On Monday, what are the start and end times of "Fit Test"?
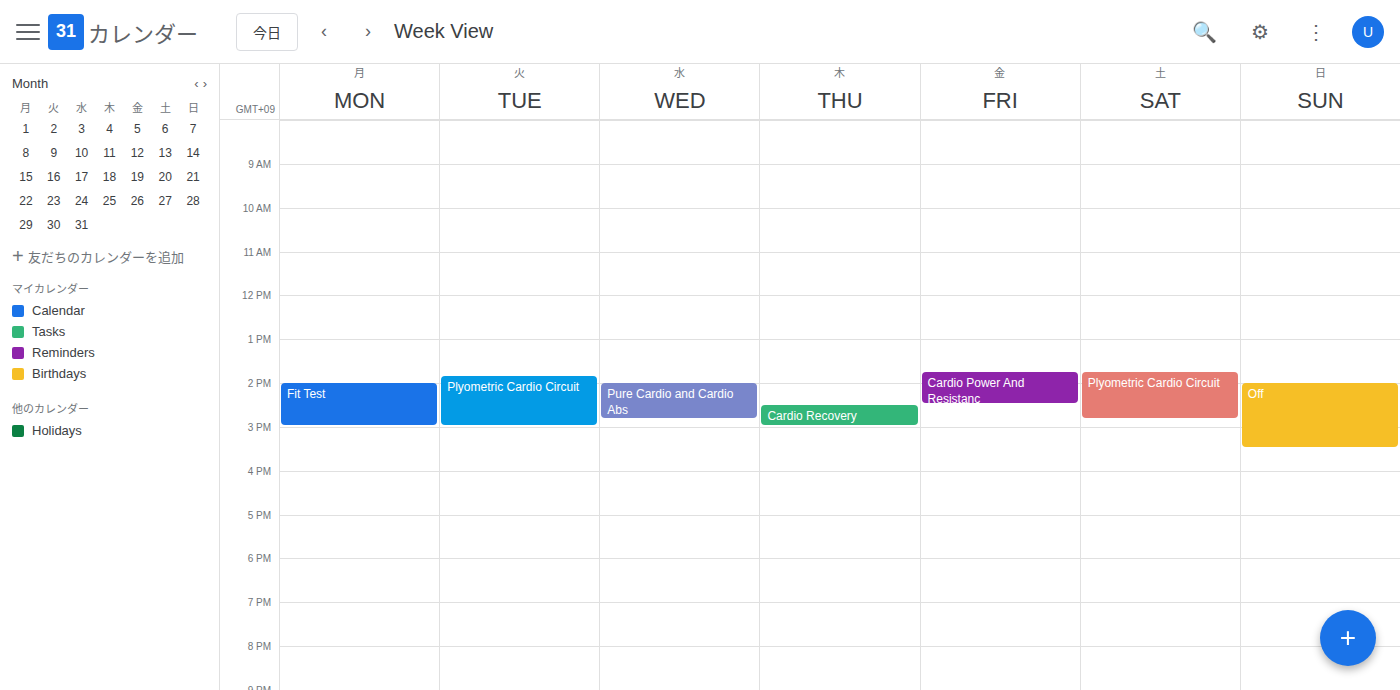
2:00 PM to 3:00 PM